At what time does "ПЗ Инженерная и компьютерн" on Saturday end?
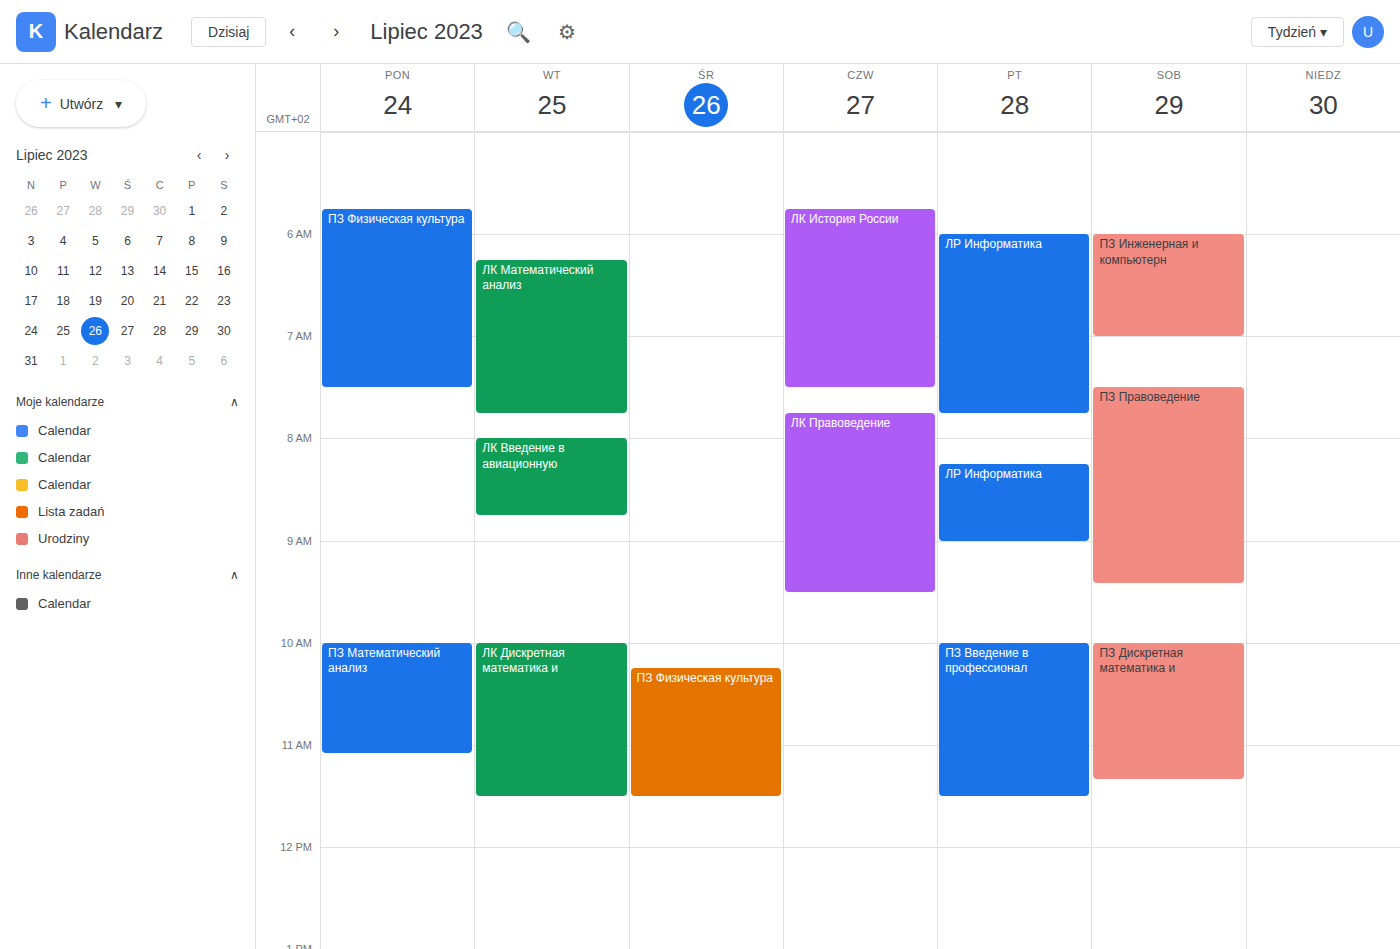
7:00 AM